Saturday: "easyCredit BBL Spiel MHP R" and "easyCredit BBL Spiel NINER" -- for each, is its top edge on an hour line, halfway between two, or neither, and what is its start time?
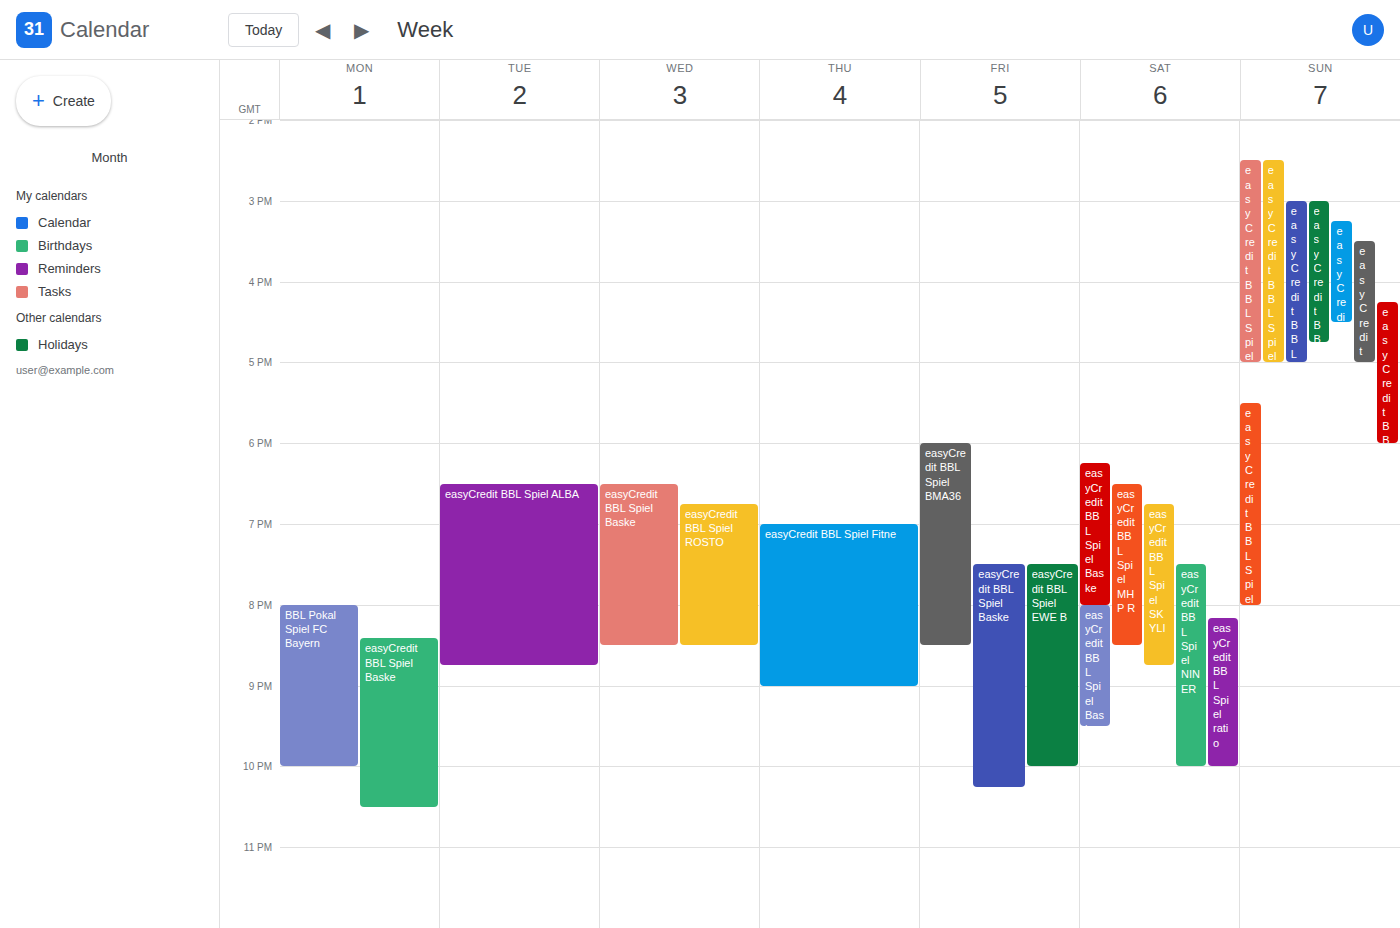
"easyCredit BBL Spiel MHP R": 6:30 PM, halfway between the 6 PM and 7 PM lines. "easyCredit BBL Spiel NINER": 7:30 PM, halfway between the 7 PM and 8 PM lines.